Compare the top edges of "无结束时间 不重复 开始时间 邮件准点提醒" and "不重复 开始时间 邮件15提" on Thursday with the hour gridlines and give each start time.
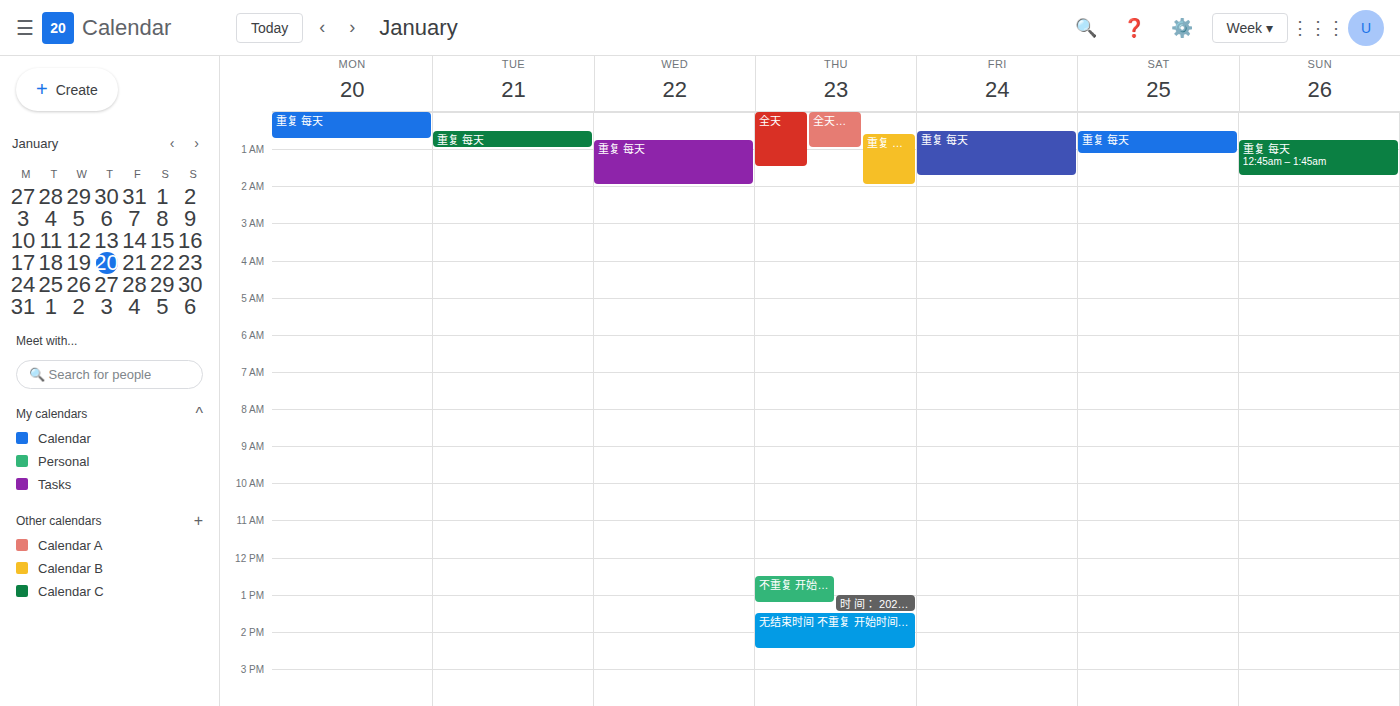
"无结束时间 不重复 开始时间 邮件准点提醒": 1:30 PM, halfway between the 1 PM and 2 PM lines. "不重复 开始时间 邮件15提": 12:30 PM, halfway between the 12 PM and 1 PM lines.